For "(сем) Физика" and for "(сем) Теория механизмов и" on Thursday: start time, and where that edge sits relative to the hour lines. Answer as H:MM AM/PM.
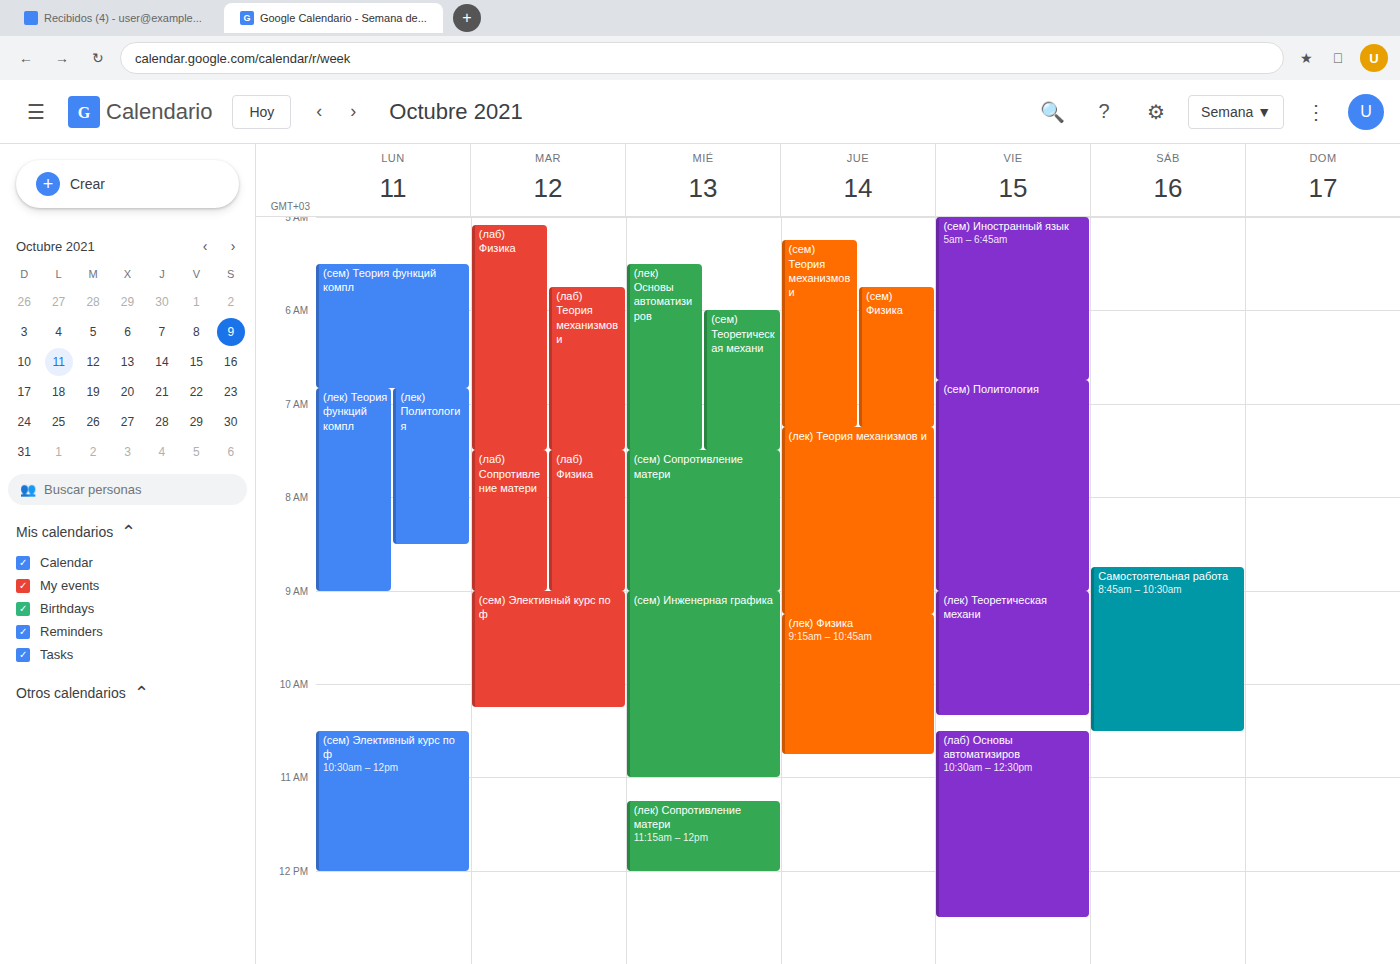
"(сем) Физика": 5:45 AM, neither: three quarters of the way from the 5 AM line to the 6 AM line. "(сем) Теория механизмов и": 5:15 AM, neither: a quarter of the way from the 5 AM line to the 6 AM line.